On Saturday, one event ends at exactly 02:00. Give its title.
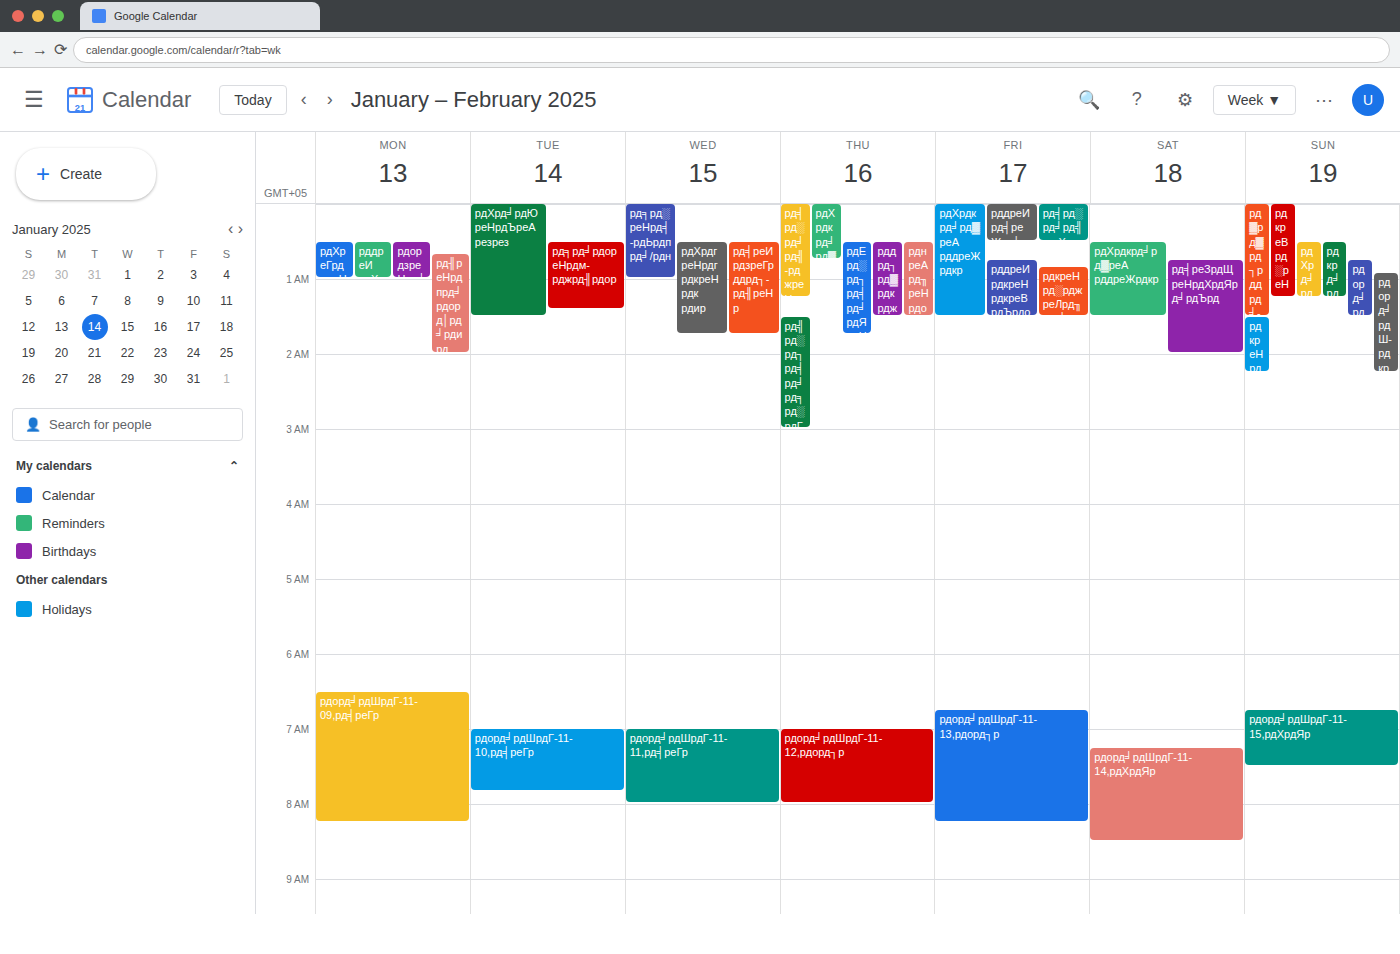
"рд╡реЗрдЩреНрдХрдЯрд╛рдЪрд"